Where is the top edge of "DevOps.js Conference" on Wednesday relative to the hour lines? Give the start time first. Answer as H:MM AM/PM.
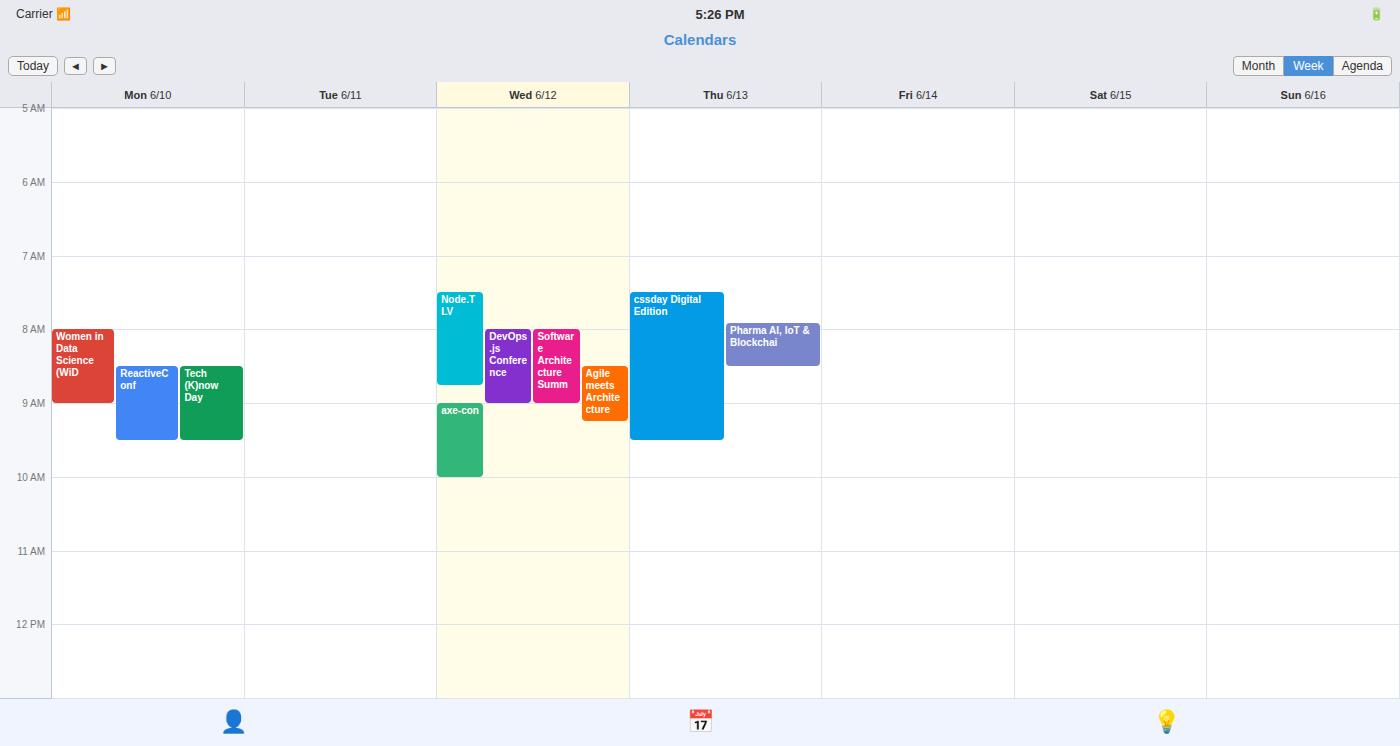
8:00 AM -- exactly on the 8 AM line.